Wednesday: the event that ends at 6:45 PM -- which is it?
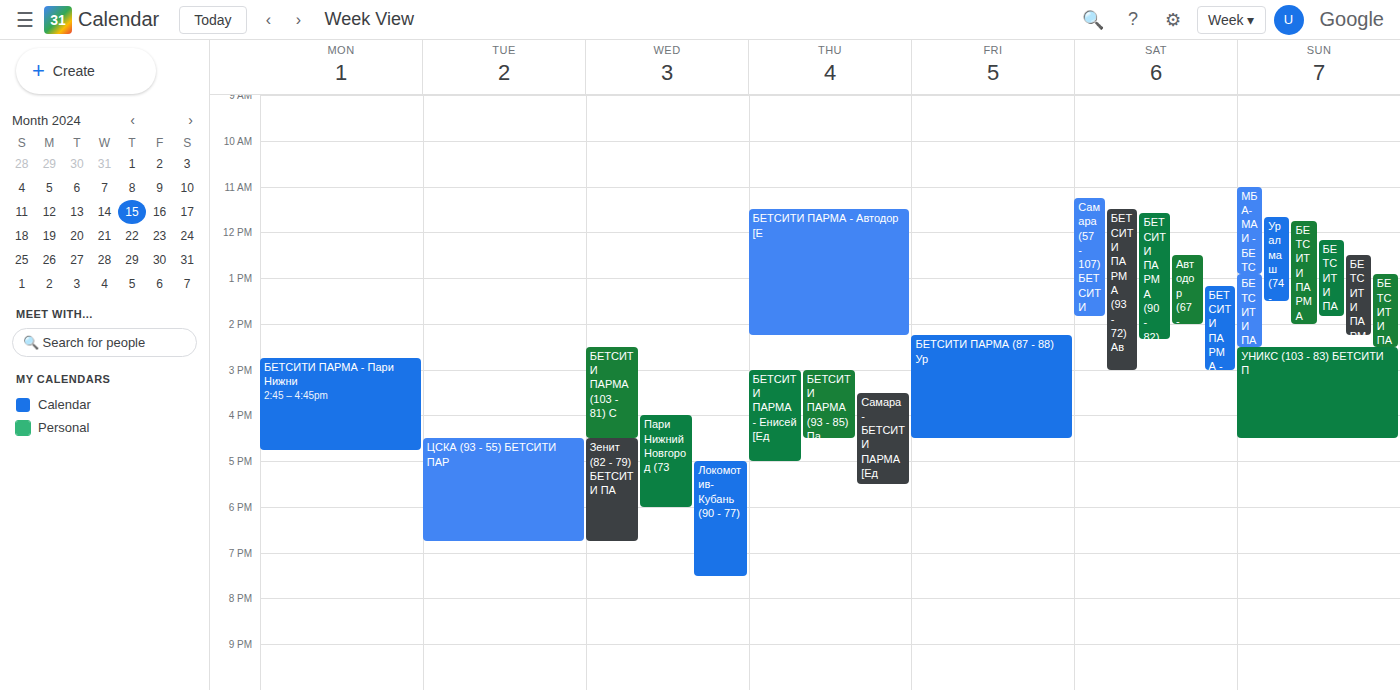
"Зенит (82 - 79) БЕТСИТИ ПА"